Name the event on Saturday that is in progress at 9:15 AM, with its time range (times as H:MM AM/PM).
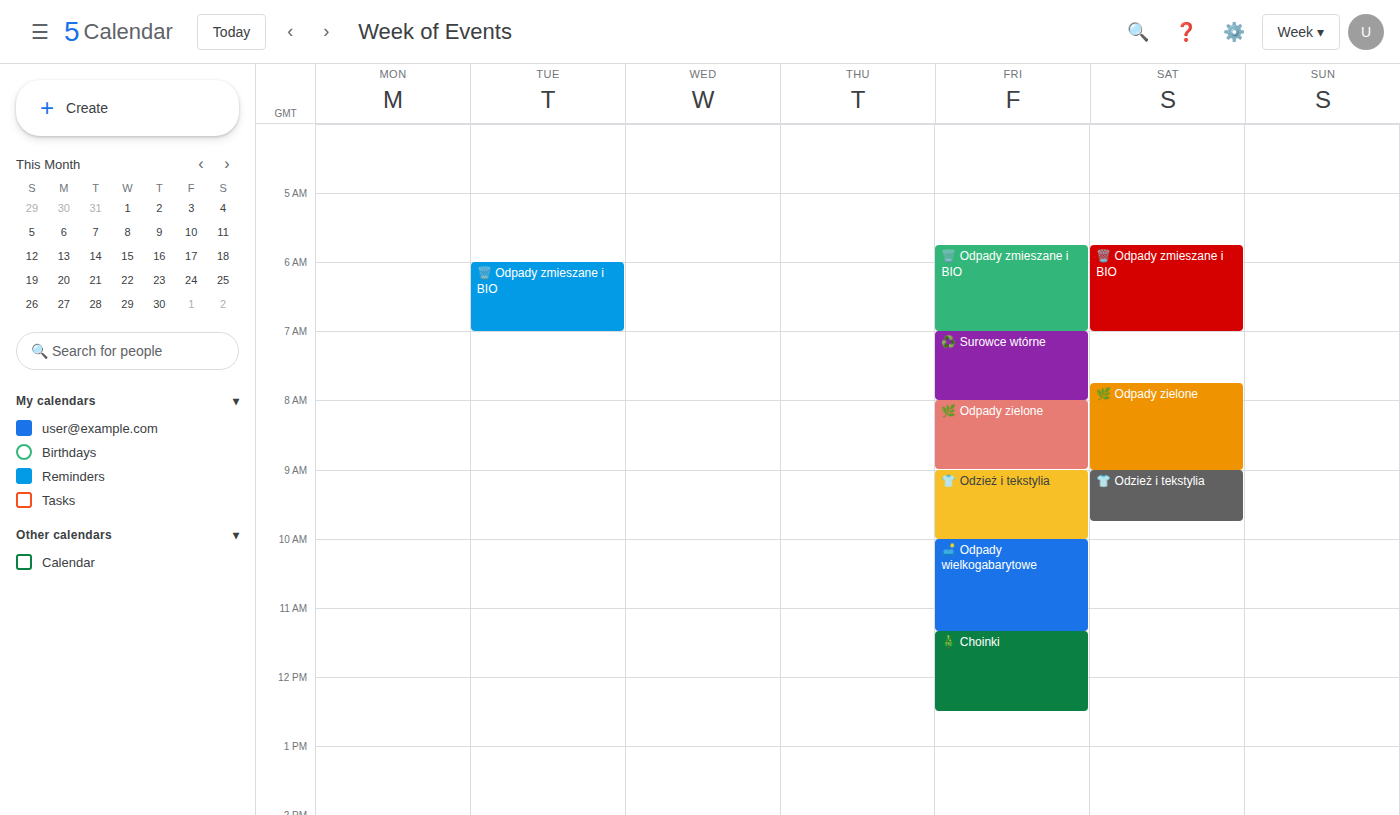
"👕 Odzież i tekstylia", 9:00 AM to 9:45 AM